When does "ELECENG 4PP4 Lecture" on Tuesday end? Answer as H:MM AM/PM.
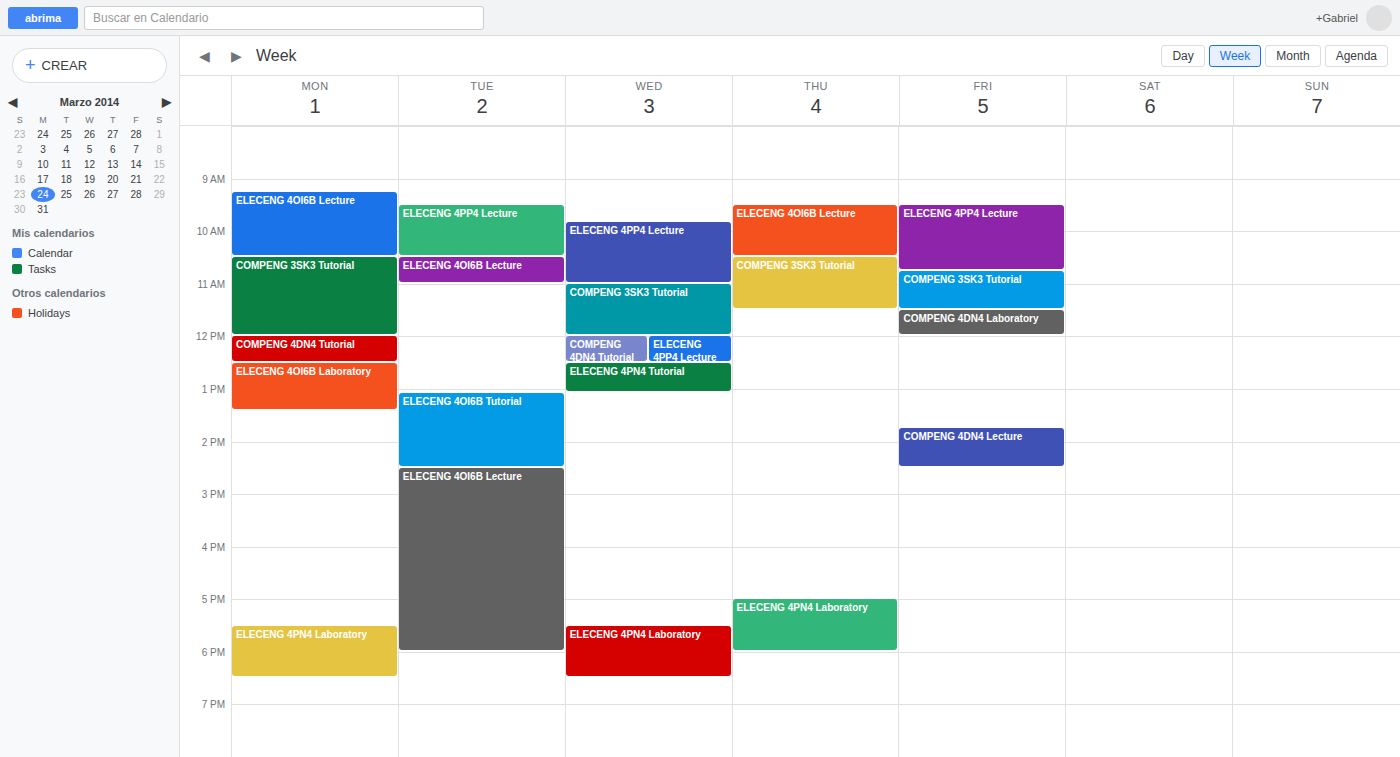
10:30 AM